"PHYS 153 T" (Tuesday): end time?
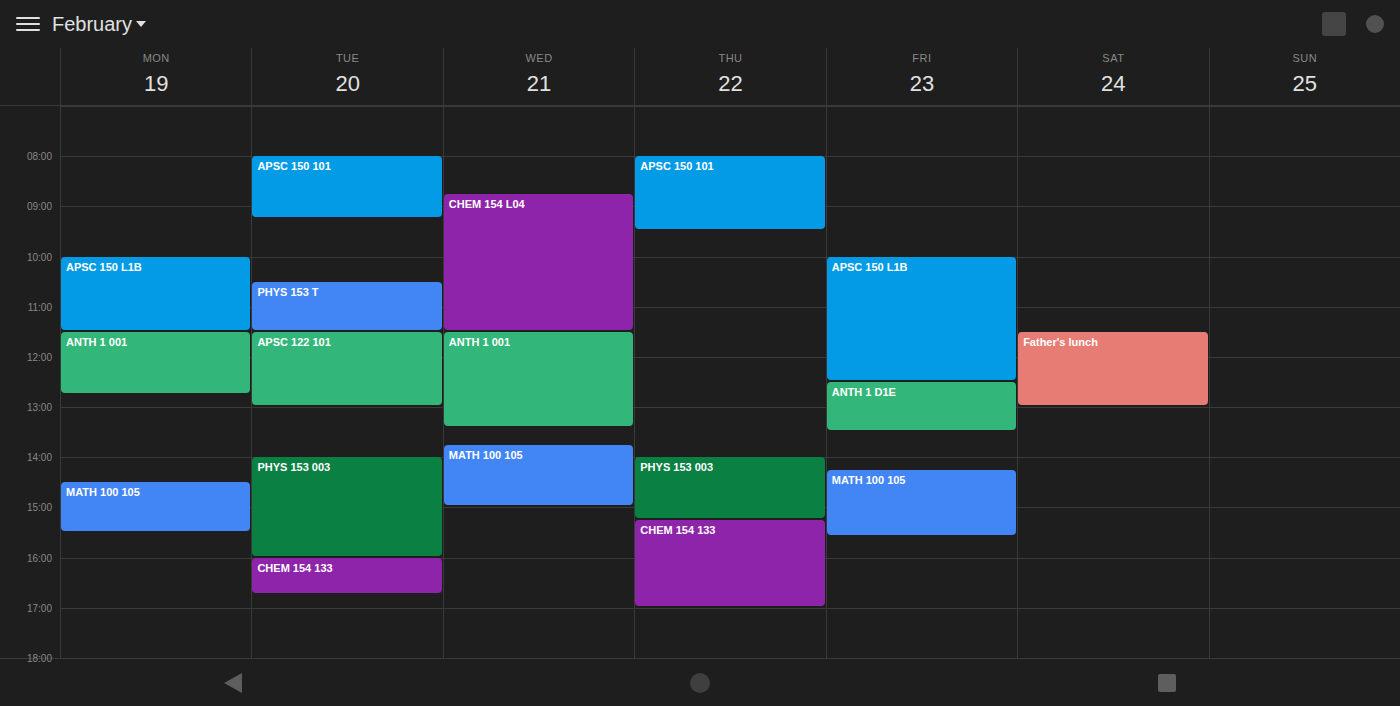
11:30 AM